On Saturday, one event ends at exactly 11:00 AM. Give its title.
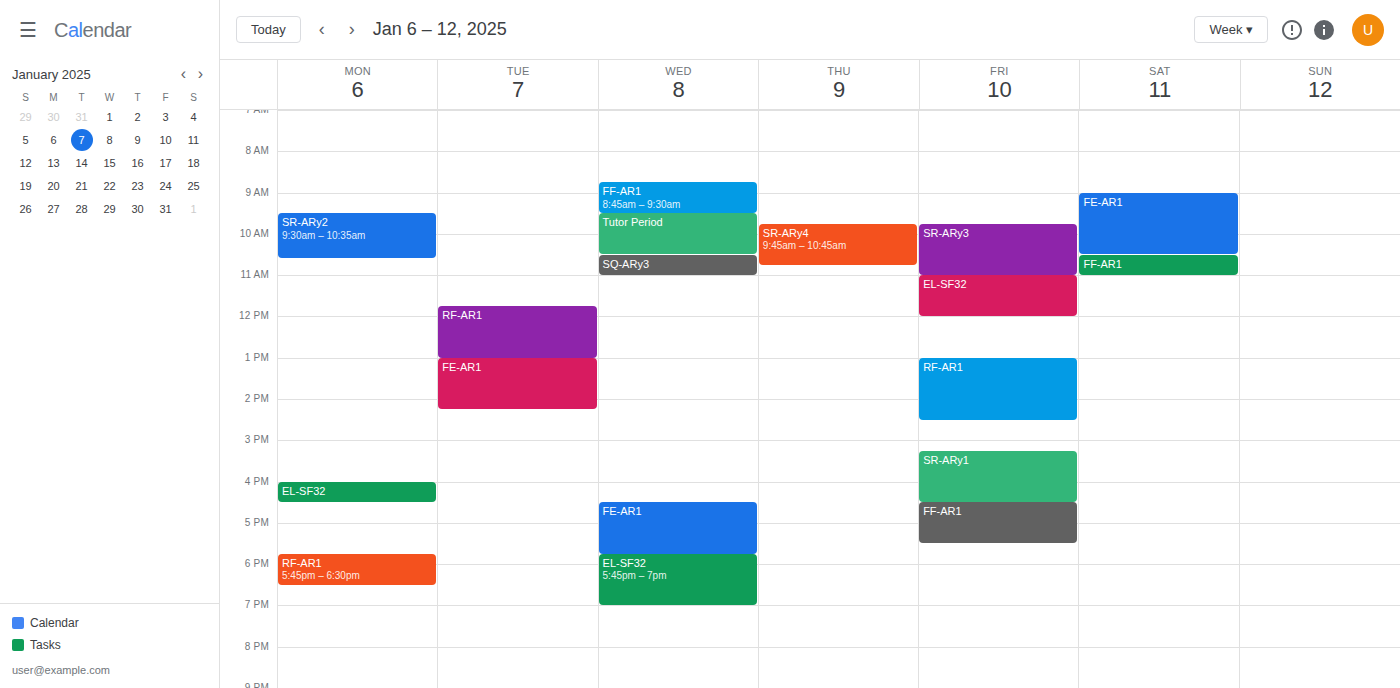
"FF-AR1"